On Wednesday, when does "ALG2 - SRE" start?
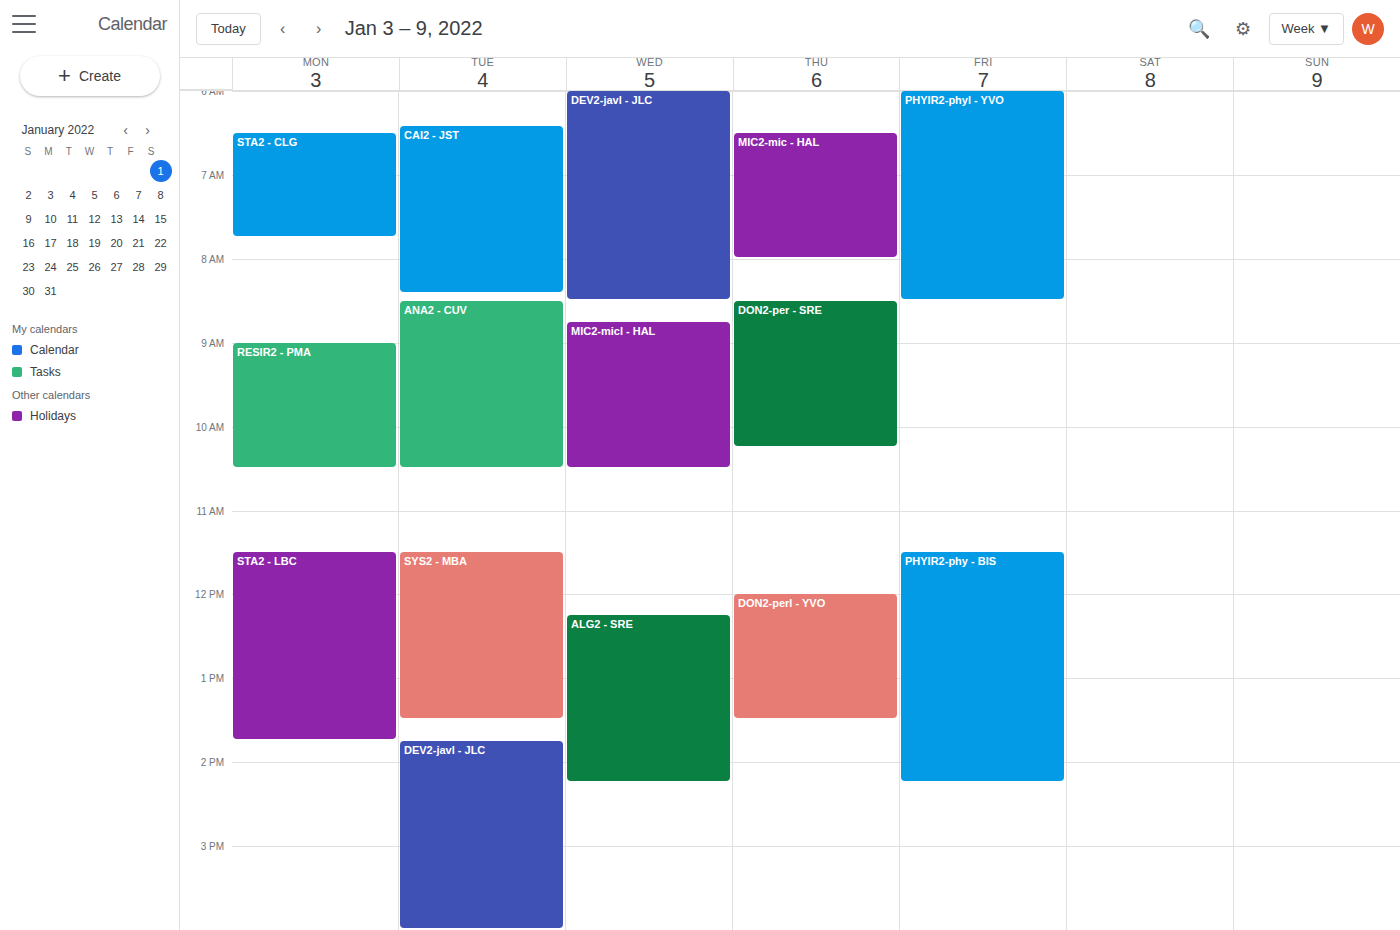
12:15 PM